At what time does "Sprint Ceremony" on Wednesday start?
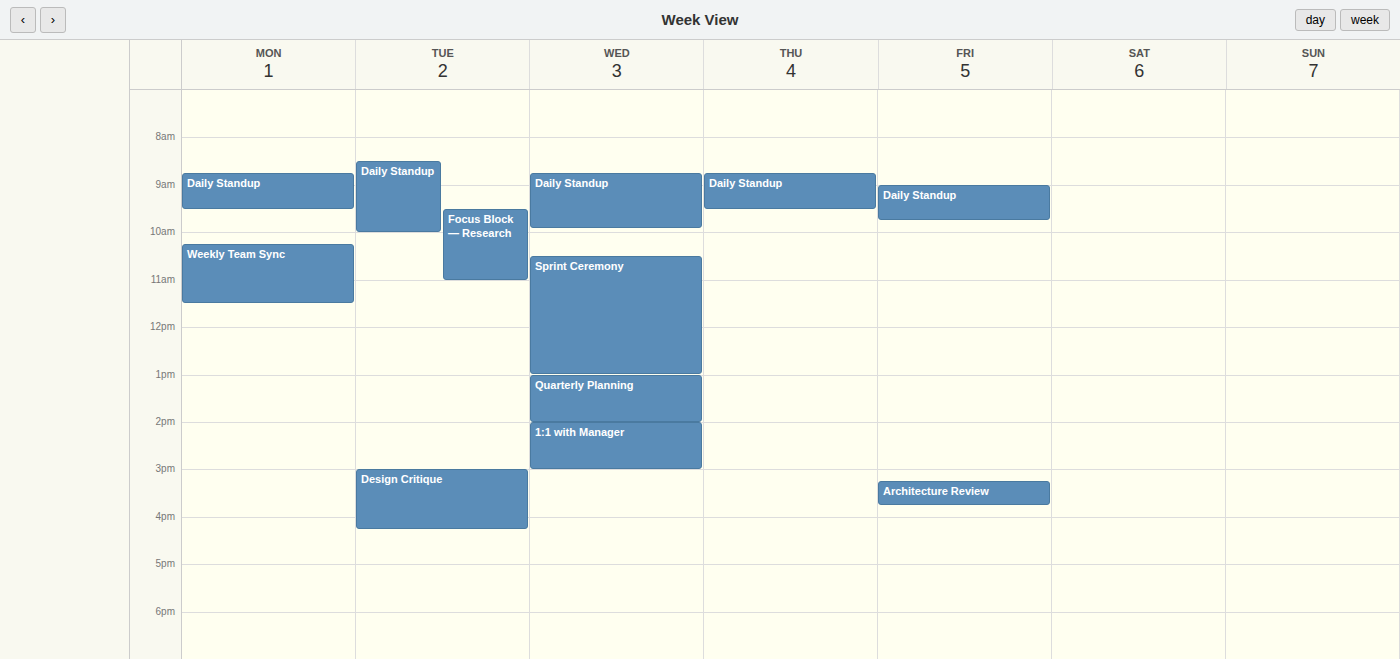
10:30